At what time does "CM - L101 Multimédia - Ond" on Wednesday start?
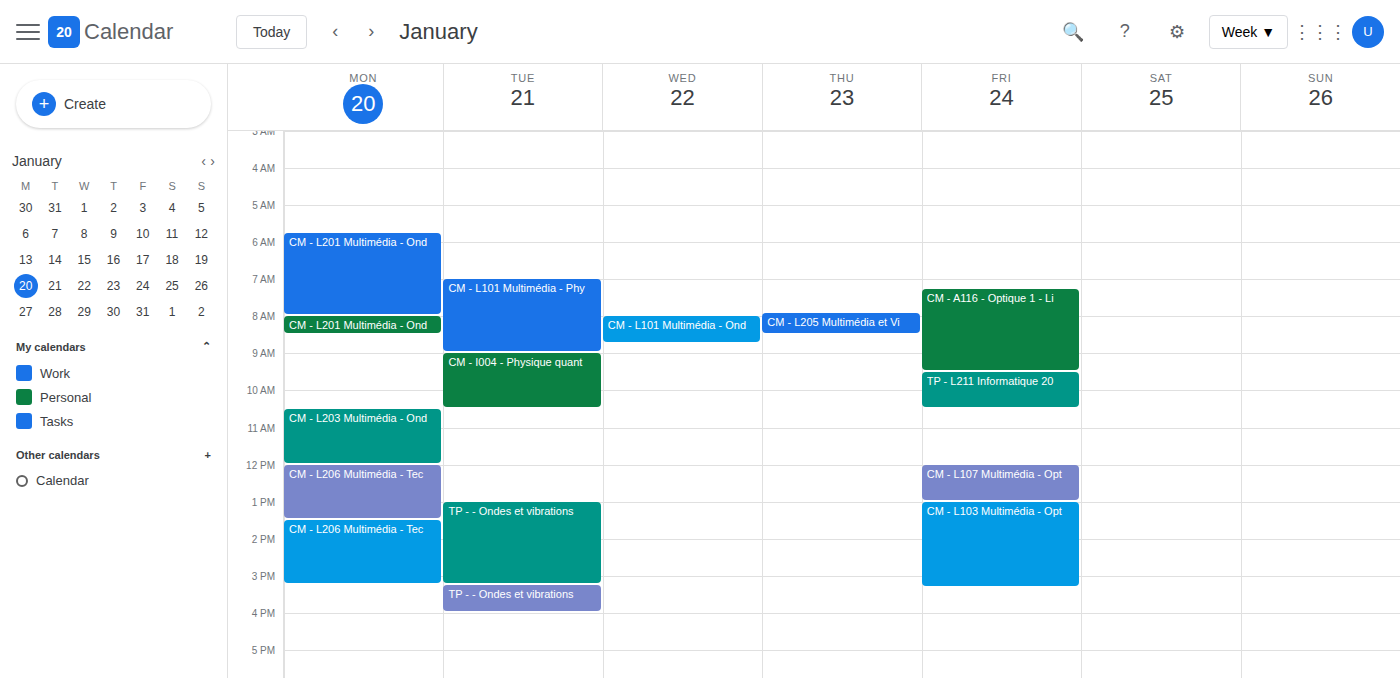
08:00